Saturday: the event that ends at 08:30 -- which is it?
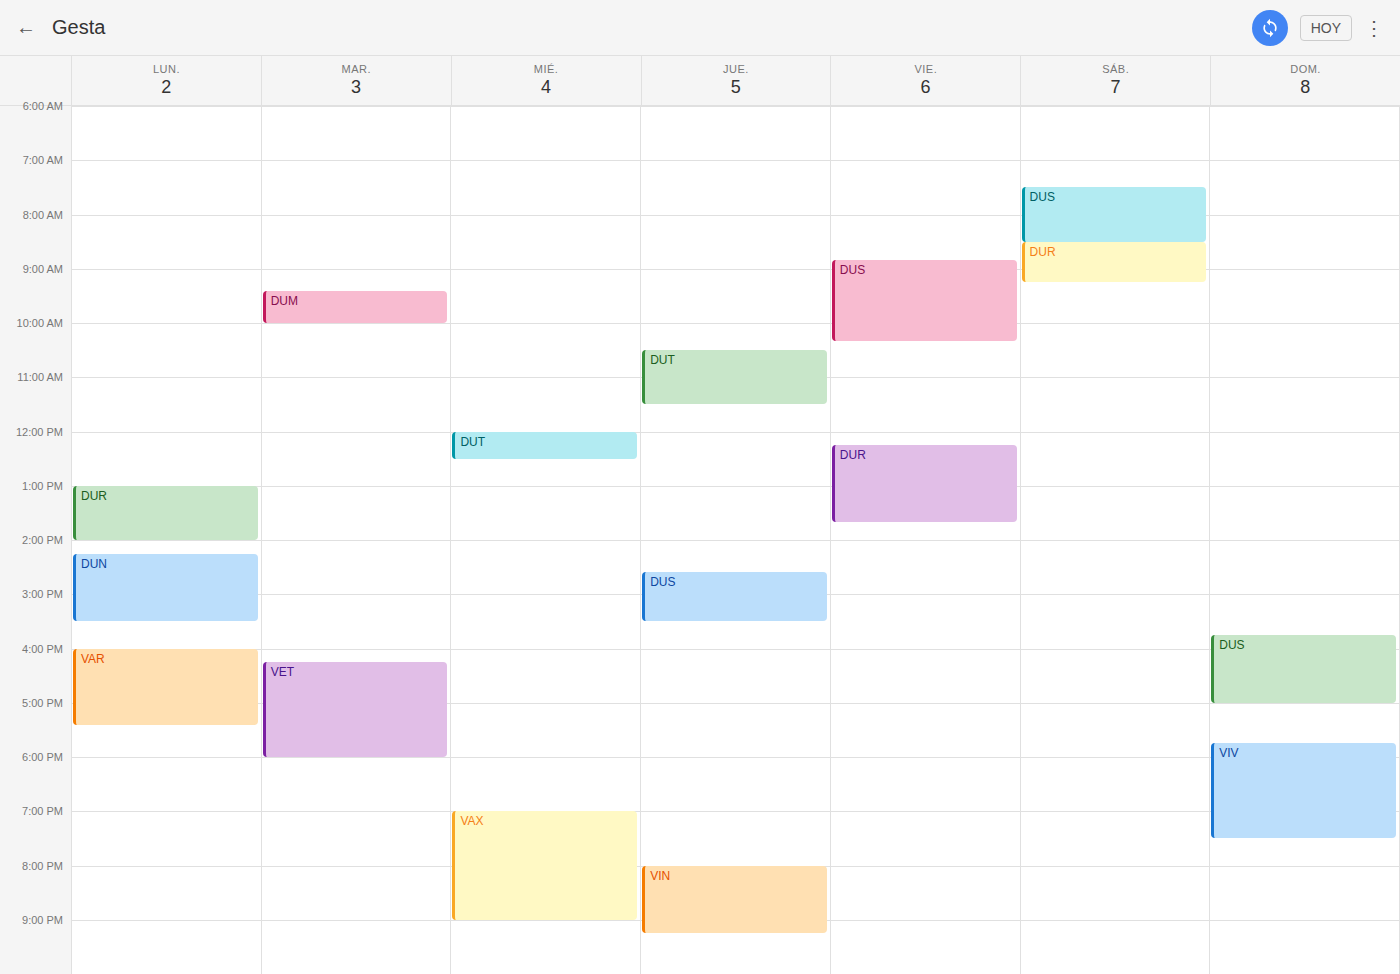
"DUS"